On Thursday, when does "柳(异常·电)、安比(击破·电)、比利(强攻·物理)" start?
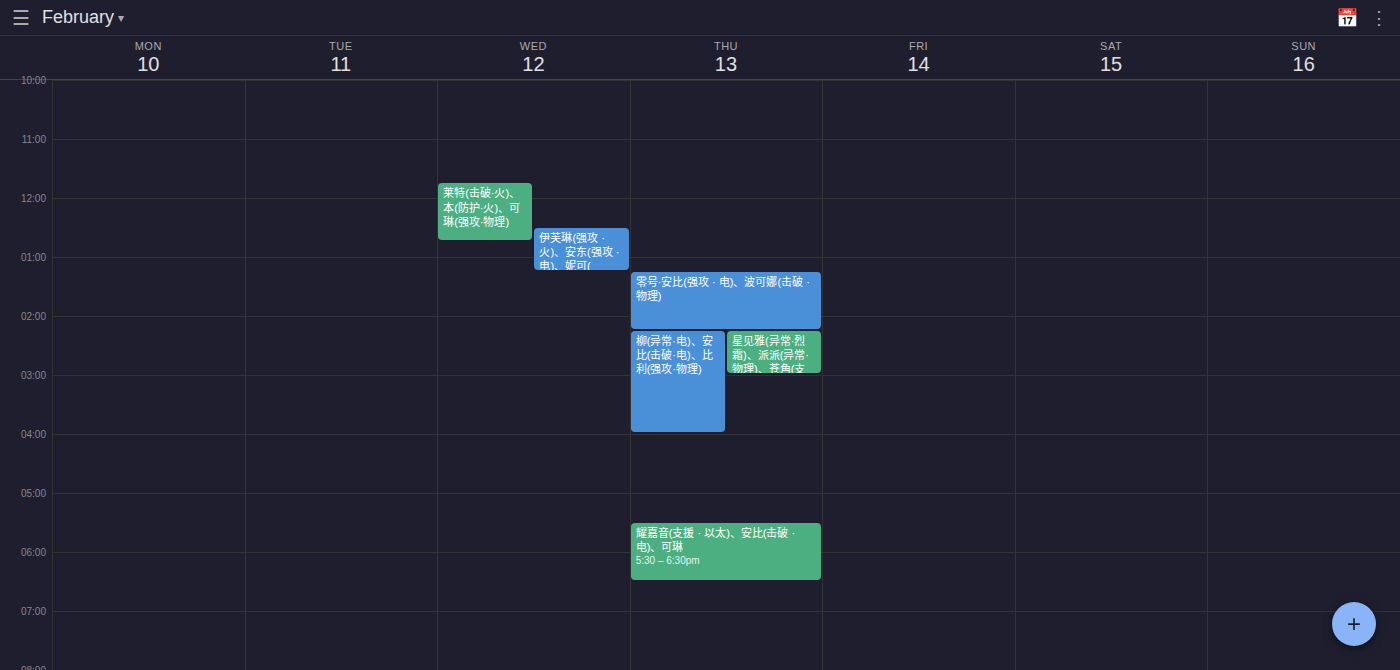
2:15 PM